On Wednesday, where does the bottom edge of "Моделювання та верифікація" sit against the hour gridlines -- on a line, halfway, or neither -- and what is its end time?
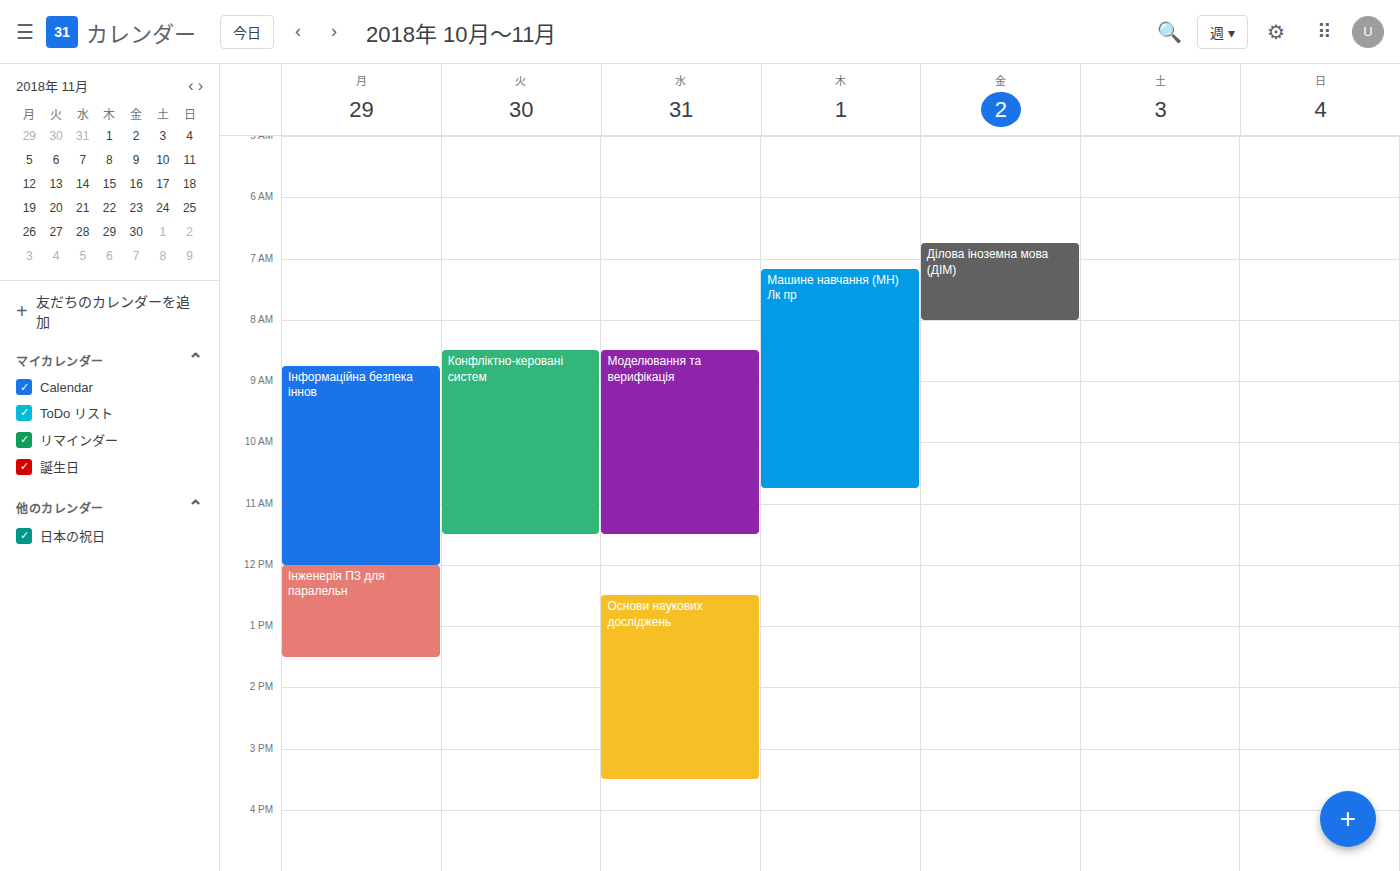
11:30 -- halfway between the 11:00 and 12:00 lines.